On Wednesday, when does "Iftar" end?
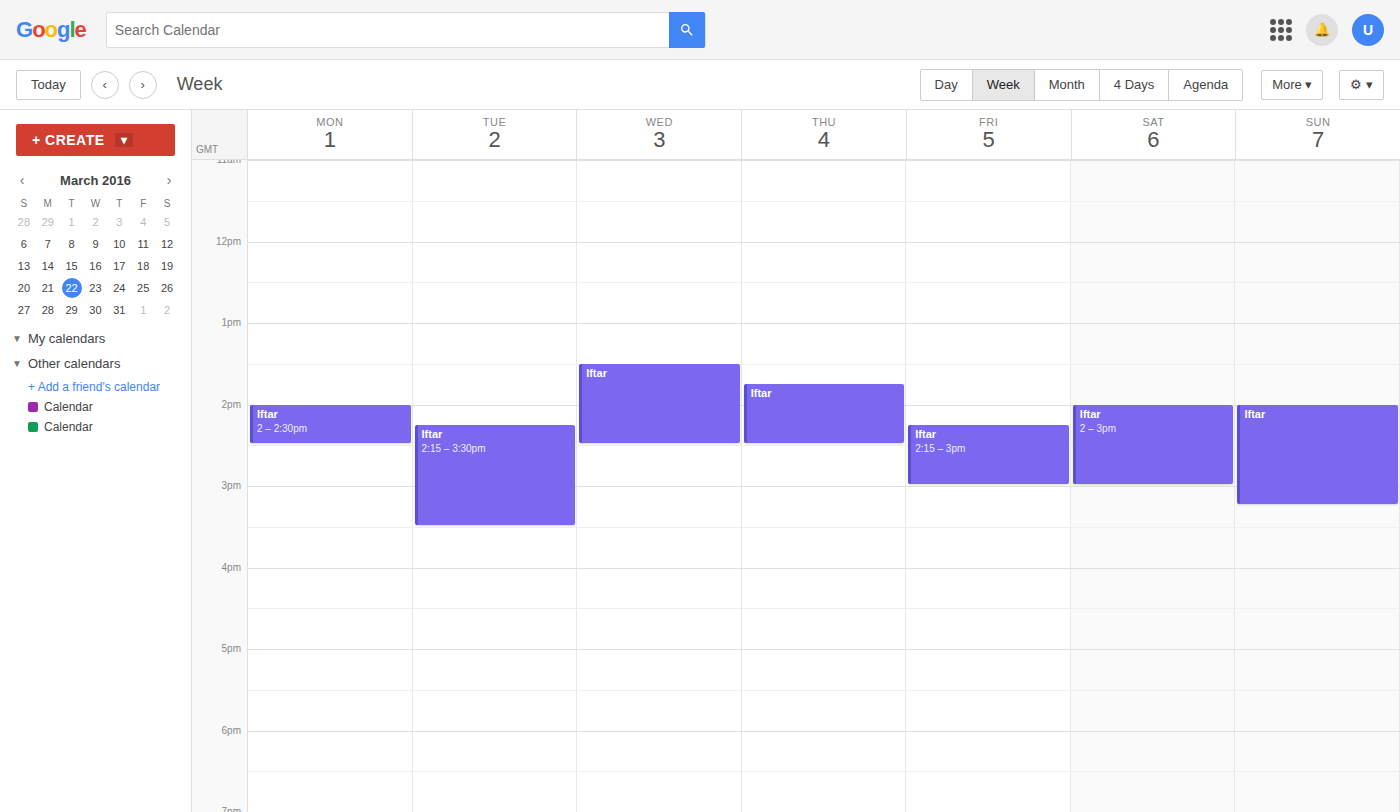
2:30 PM